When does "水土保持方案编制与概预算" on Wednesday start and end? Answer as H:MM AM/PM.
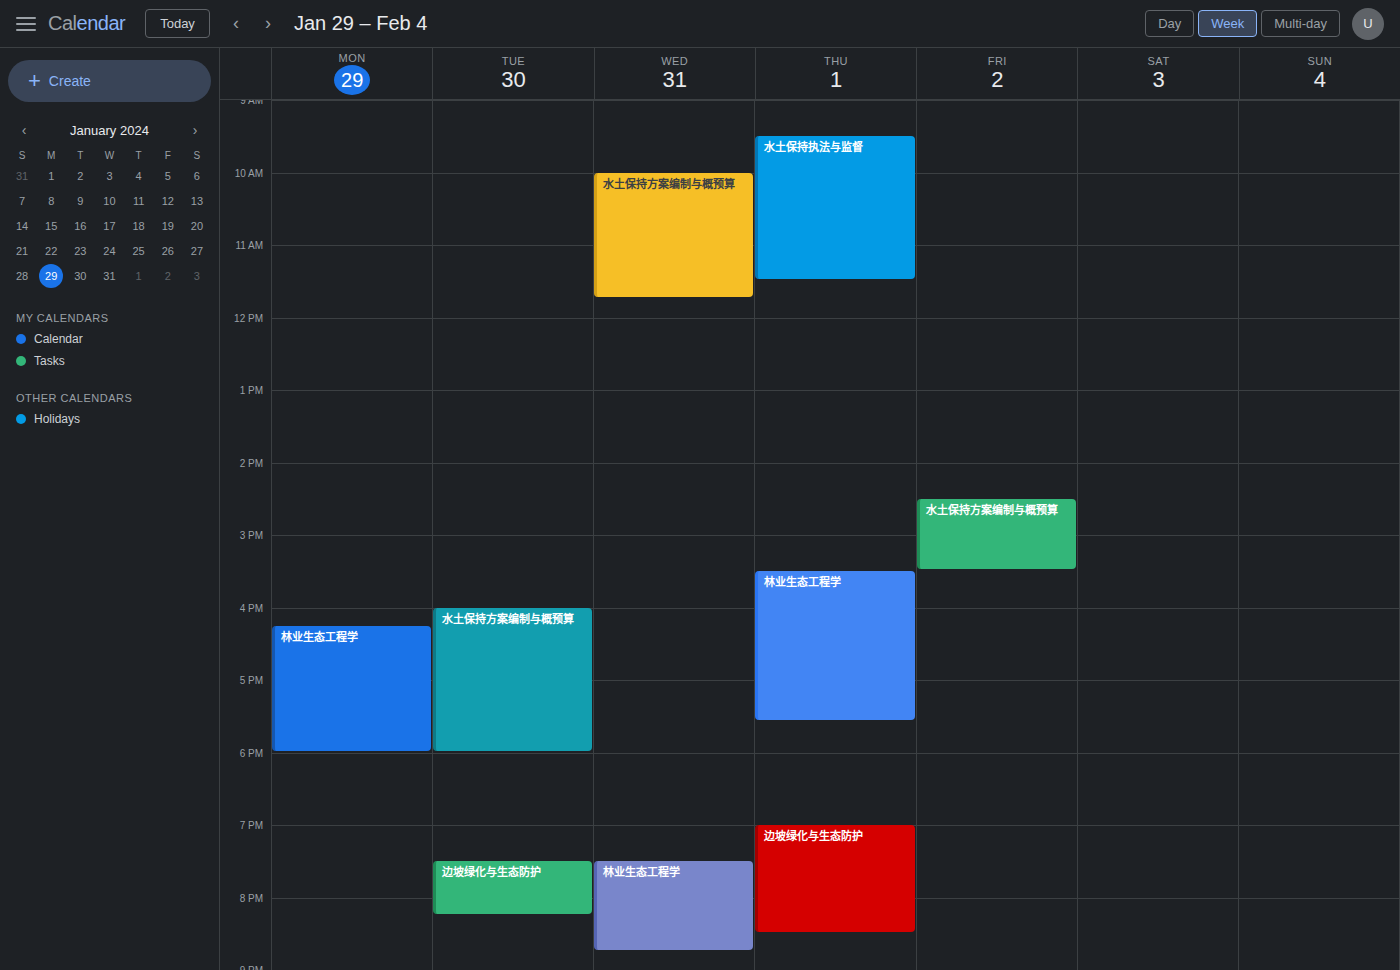
10:00 AM to 11:45 AM